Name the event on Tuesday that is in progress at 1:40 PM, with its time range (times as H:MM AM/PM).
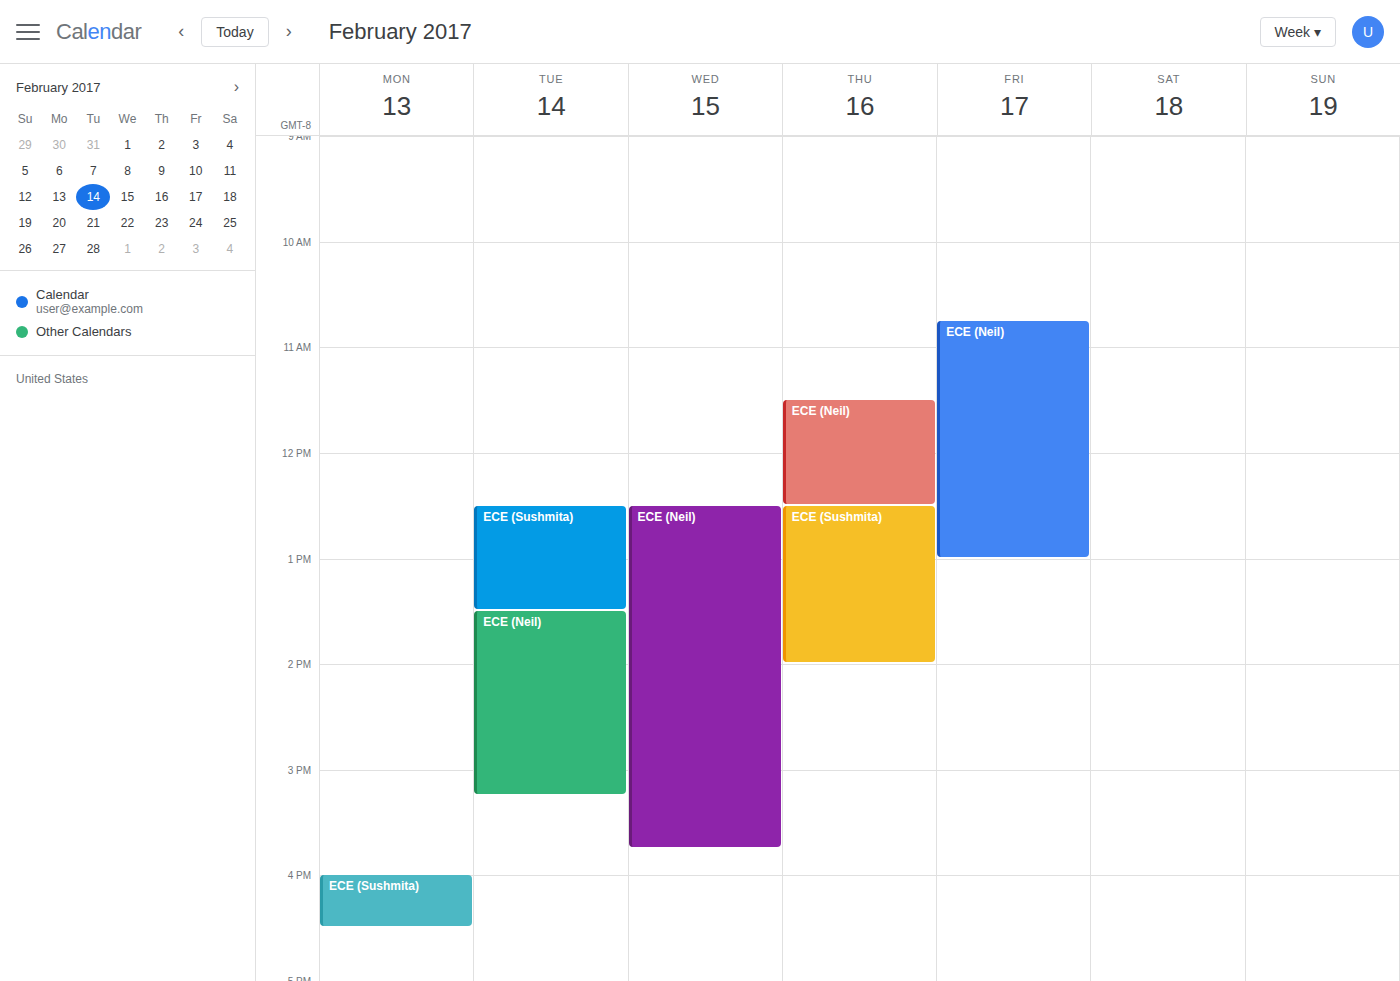
"ECE (Neil)", 1:30 PM to 3:15 PM